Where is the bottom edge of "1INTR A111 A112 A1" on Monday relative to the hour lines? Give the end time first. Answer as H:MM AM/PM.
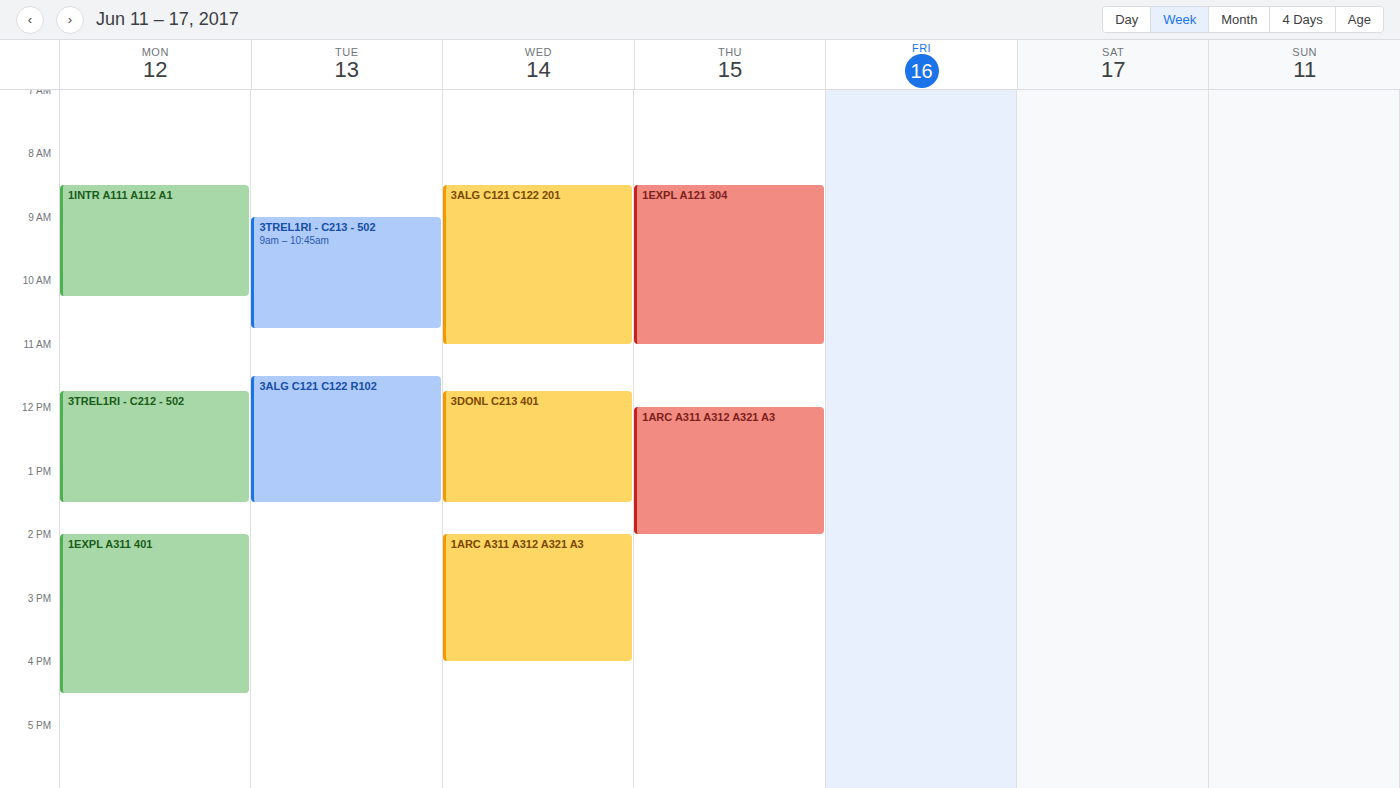
10:15 AM -- neither: a quarter of the way from the 10 AM line to the 11 AM line.